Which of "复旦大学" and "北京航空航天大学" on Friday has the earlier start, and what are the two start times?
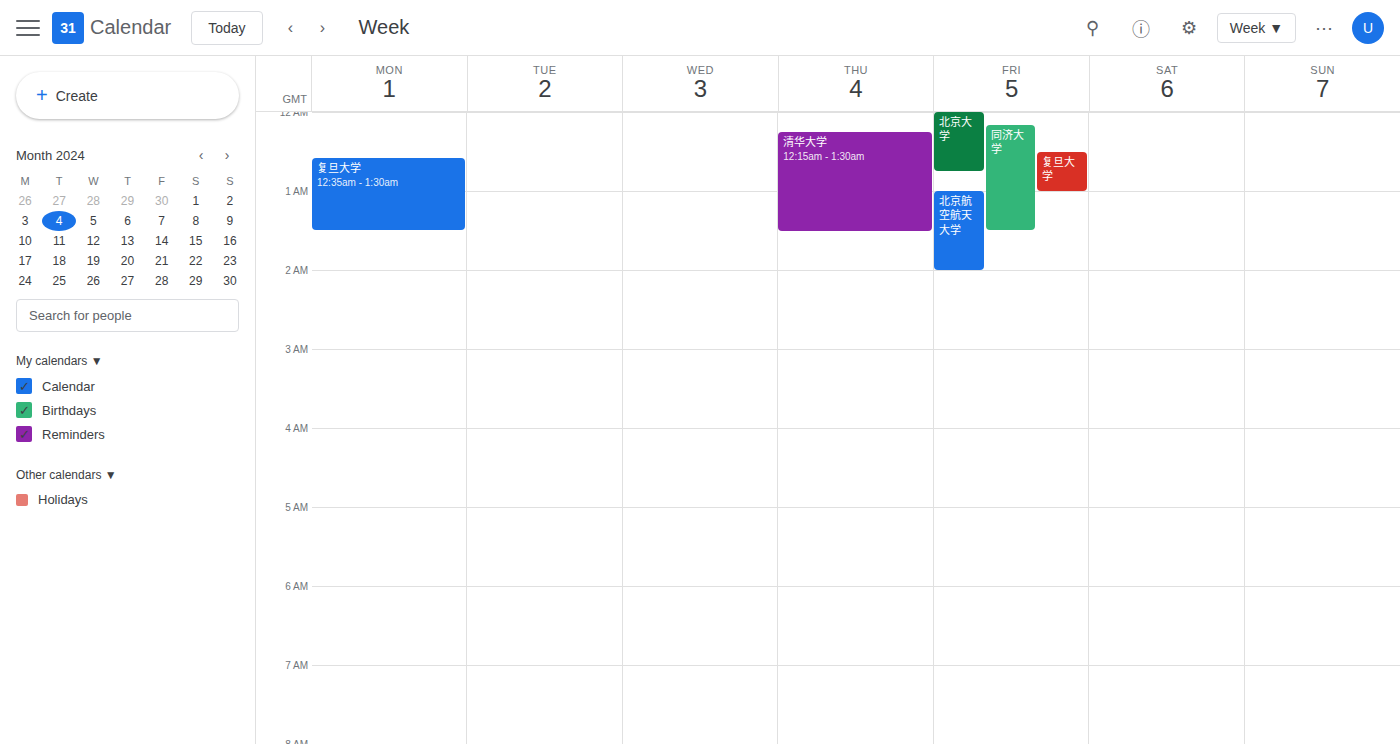
"复旦大学" 12:30 AM; "北京航空航天大学" 1:00 AM.